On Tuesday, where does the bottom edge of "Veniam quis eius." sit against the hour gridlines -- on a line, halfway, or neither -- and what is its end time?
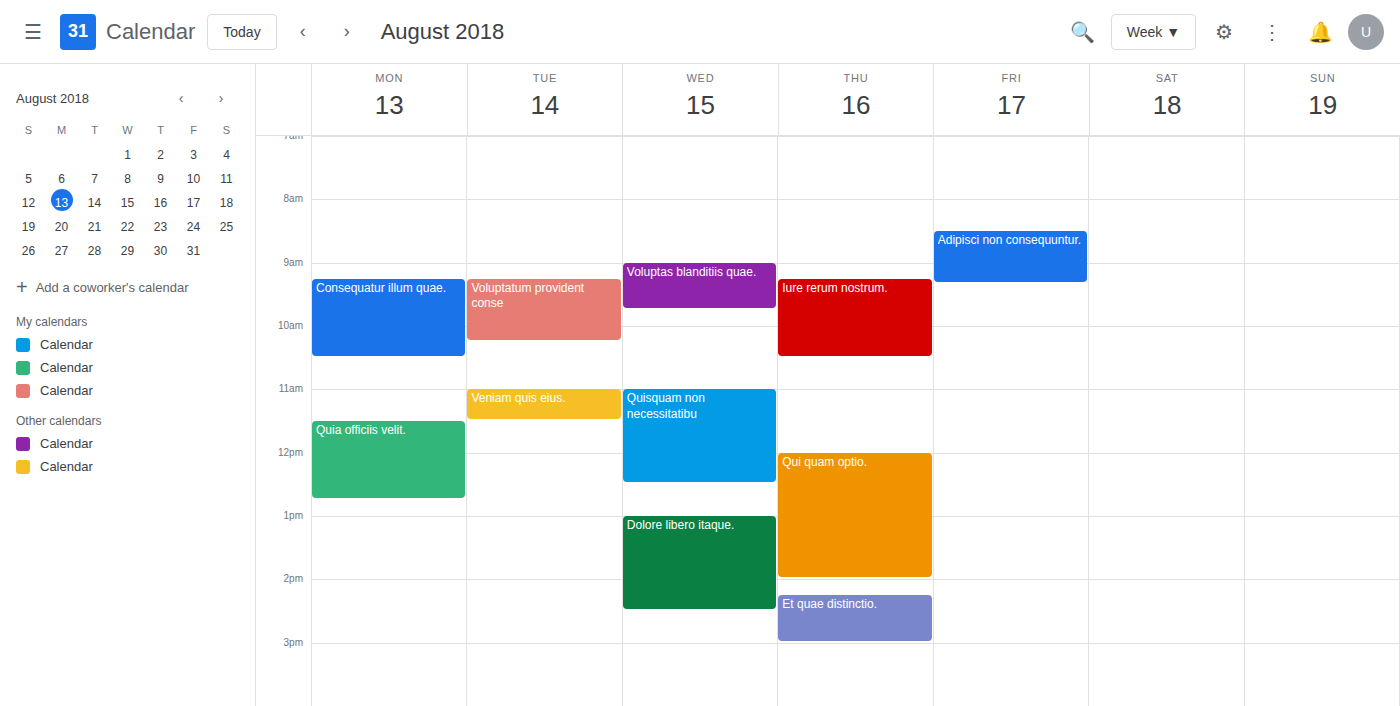
11:30 AM -- halfway between the 11 AM and 12 PM lines.